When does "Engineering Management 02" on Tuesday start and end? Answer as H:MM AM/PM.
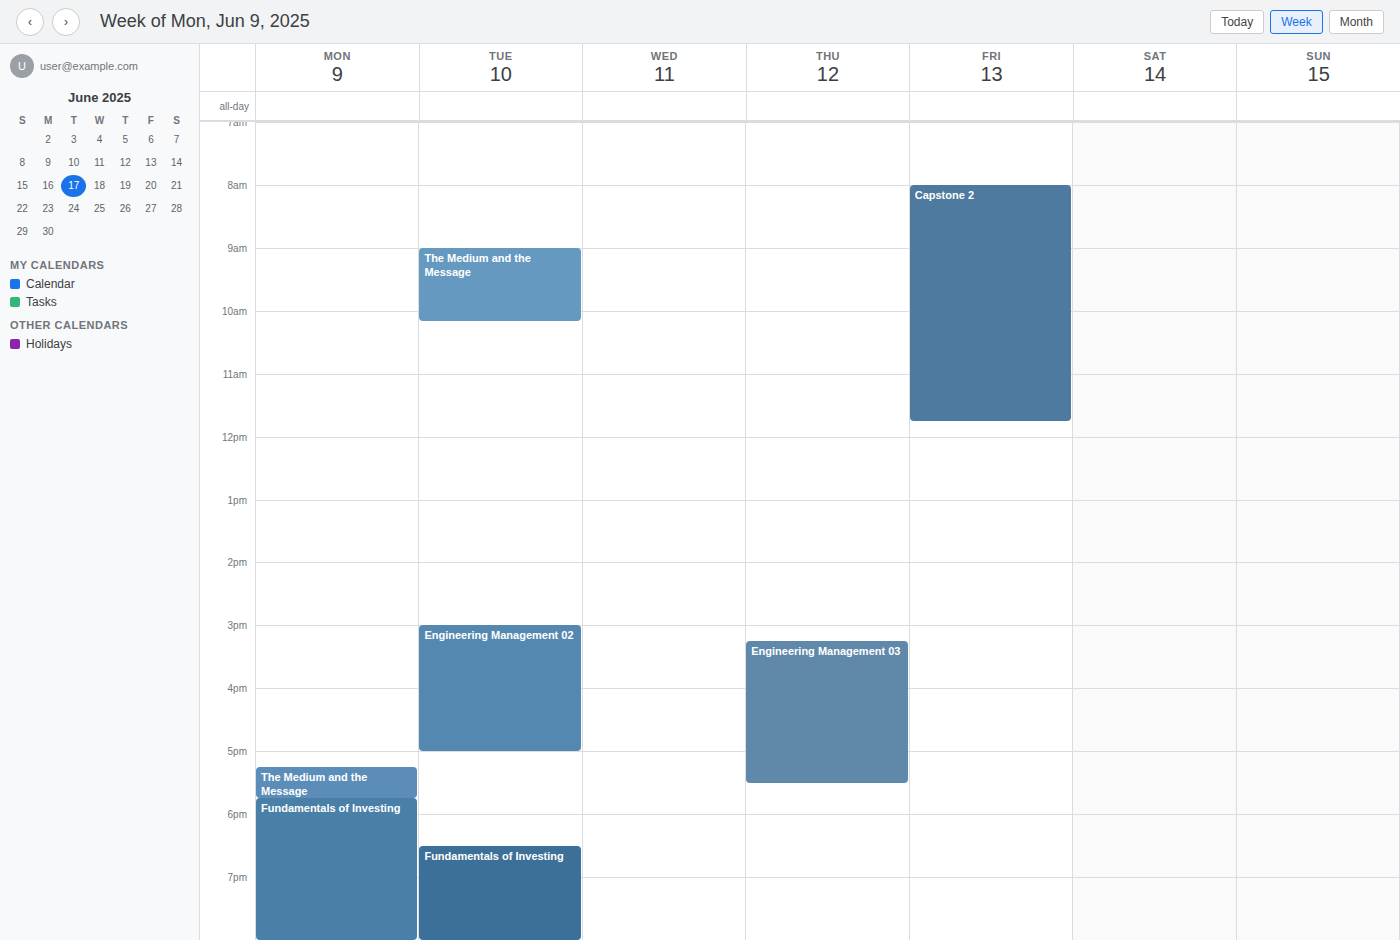
3:00 PM to 5:00 PM